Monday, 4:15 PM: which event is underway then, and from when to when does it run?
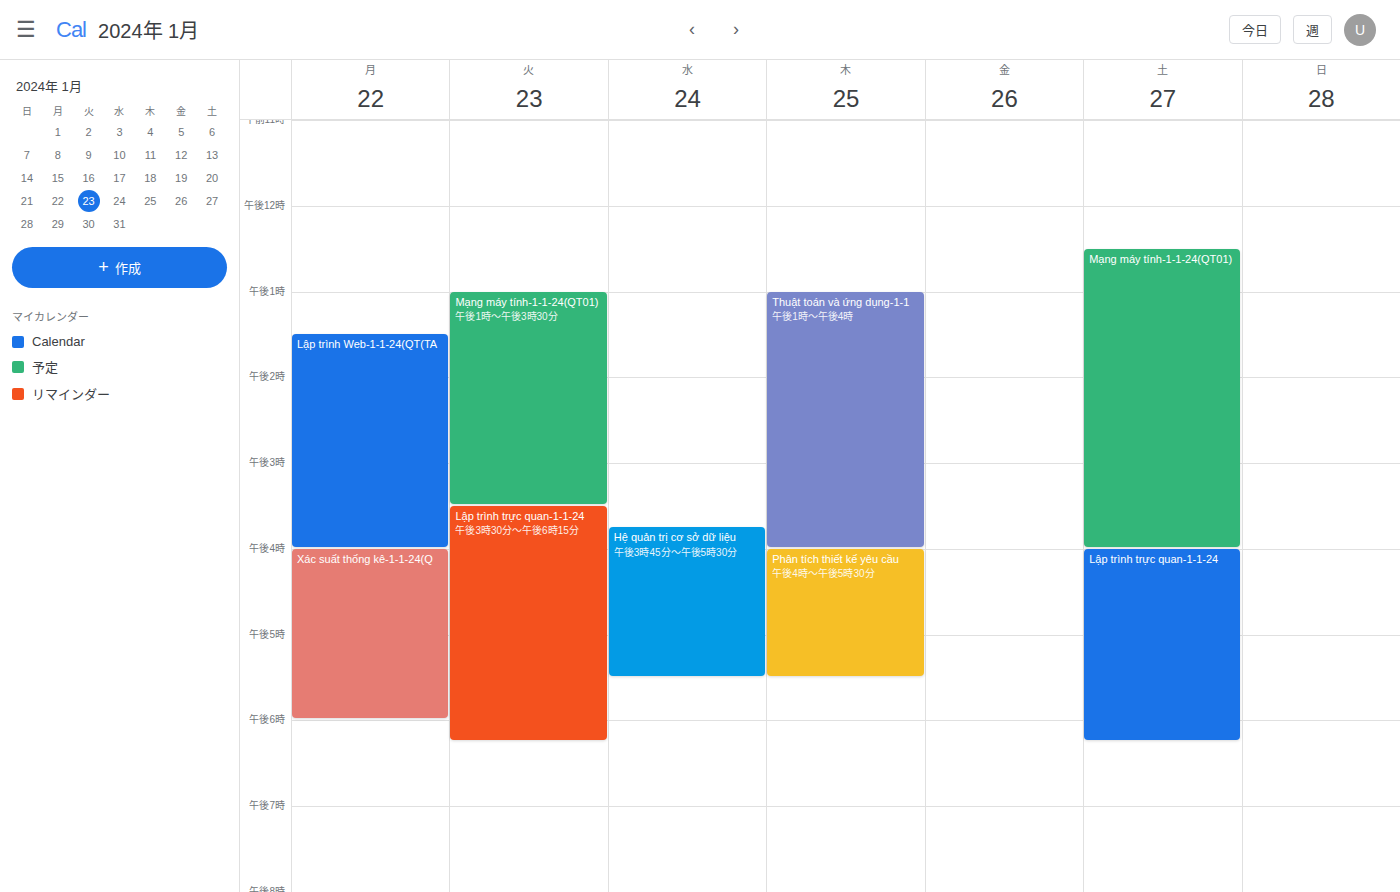
"Xác suất thống kê-1-1-24(Q", 4:00 PM to 6:00 PM